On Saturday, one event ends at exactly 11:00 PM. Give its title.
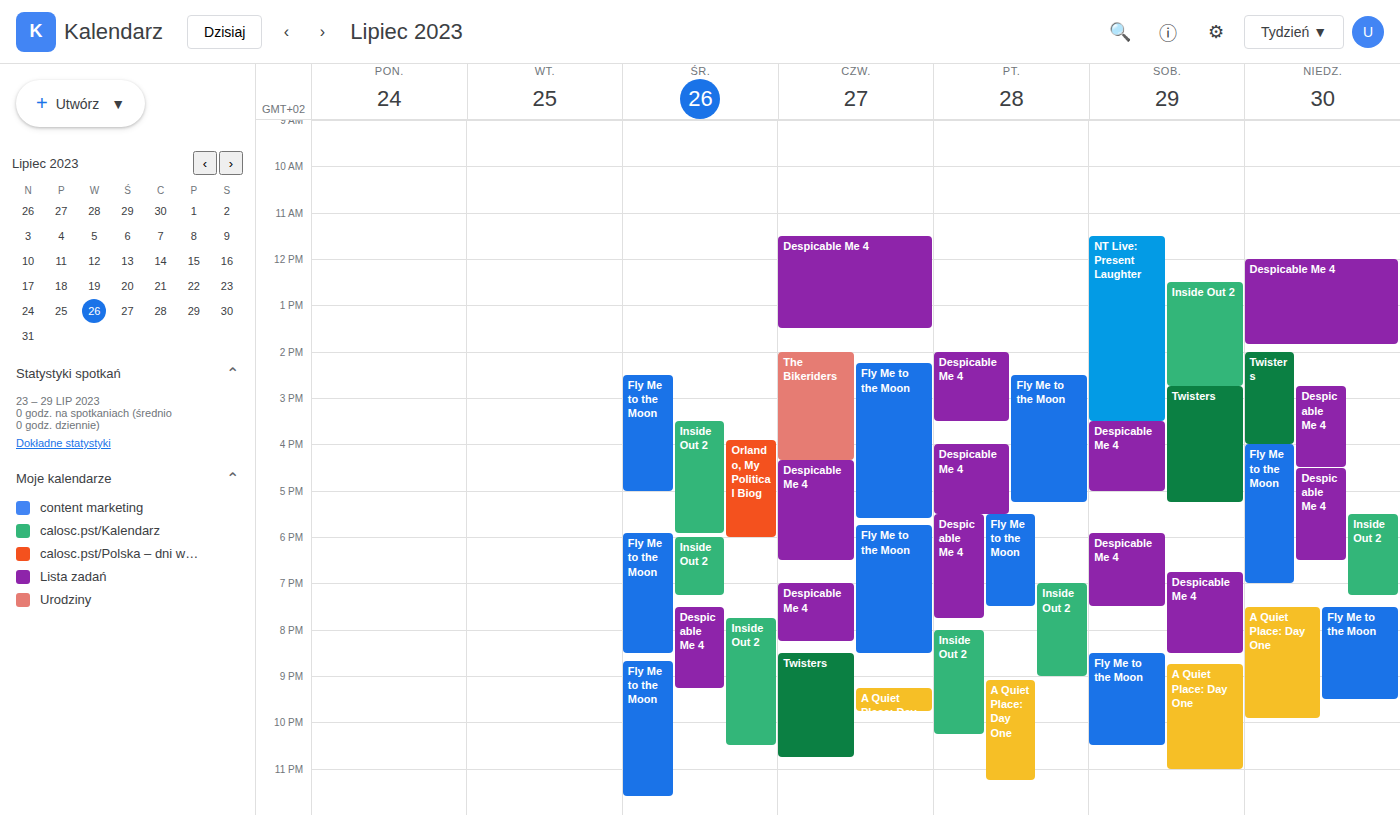
"A Quiet Place: Day One"